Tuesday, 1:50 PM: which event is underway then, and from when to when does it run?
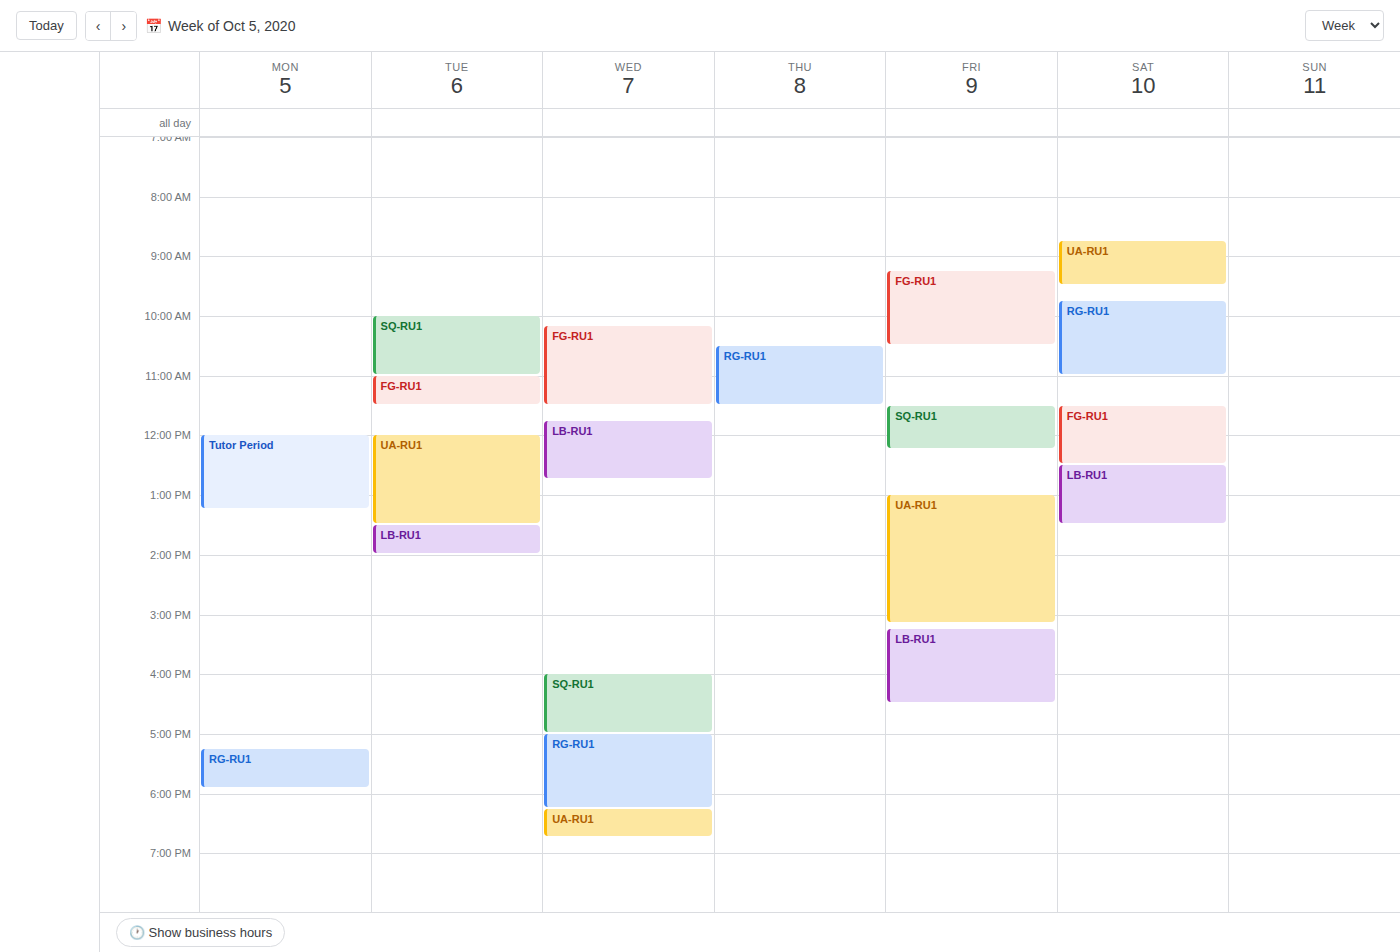
"LB-RU1", 1:30 PM to 2:00 PM